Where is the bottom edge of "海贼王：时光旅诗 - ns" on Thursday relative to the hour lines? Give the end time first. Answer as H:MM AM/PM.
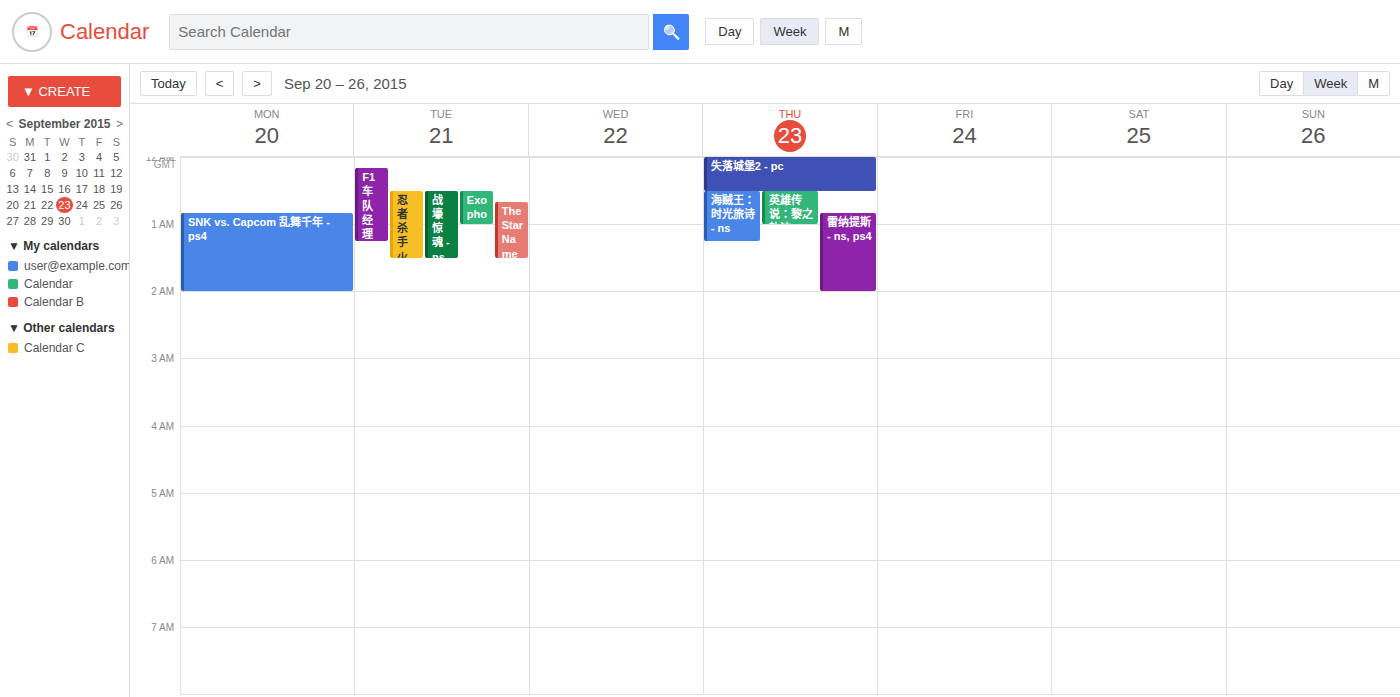
1:15 AM -- neither: a quarter of the way from the 1 AM line to the 2 AM line.